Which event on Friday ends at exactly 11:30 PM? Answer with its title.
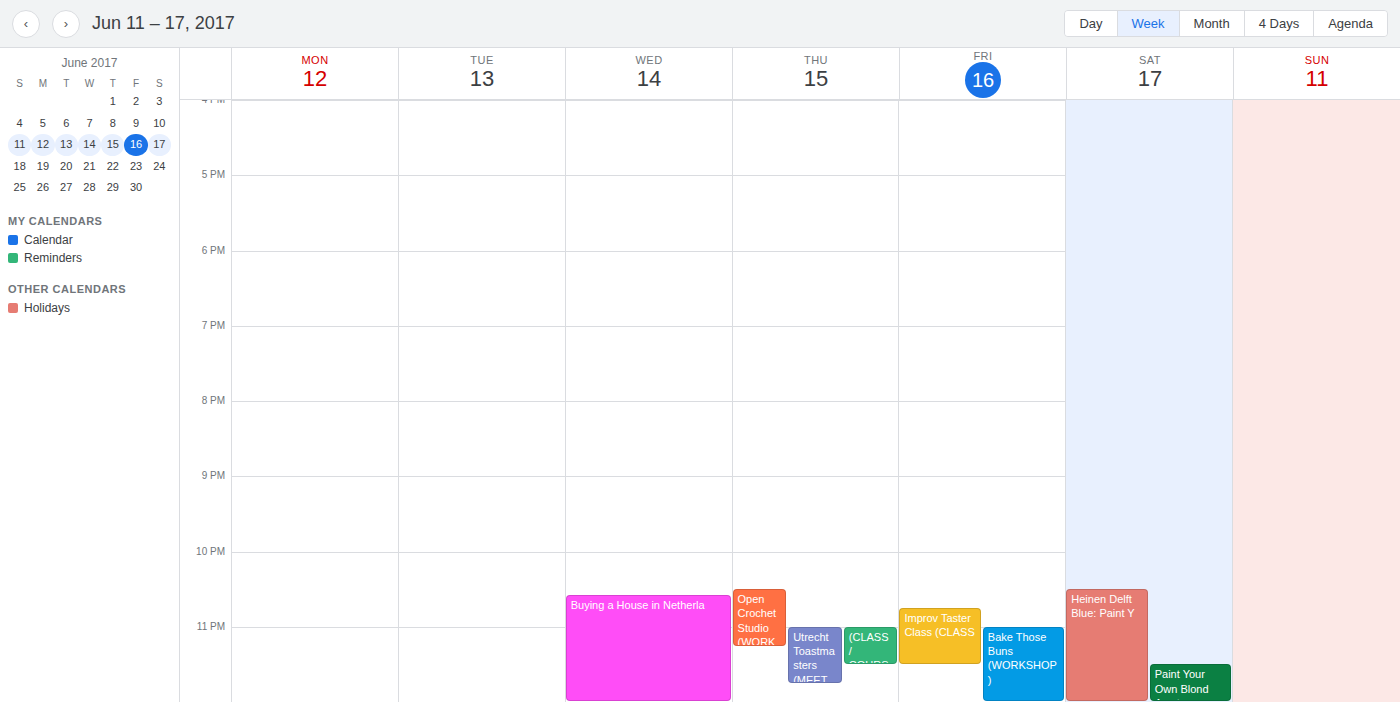
"Improv Taster Class (CLASS"